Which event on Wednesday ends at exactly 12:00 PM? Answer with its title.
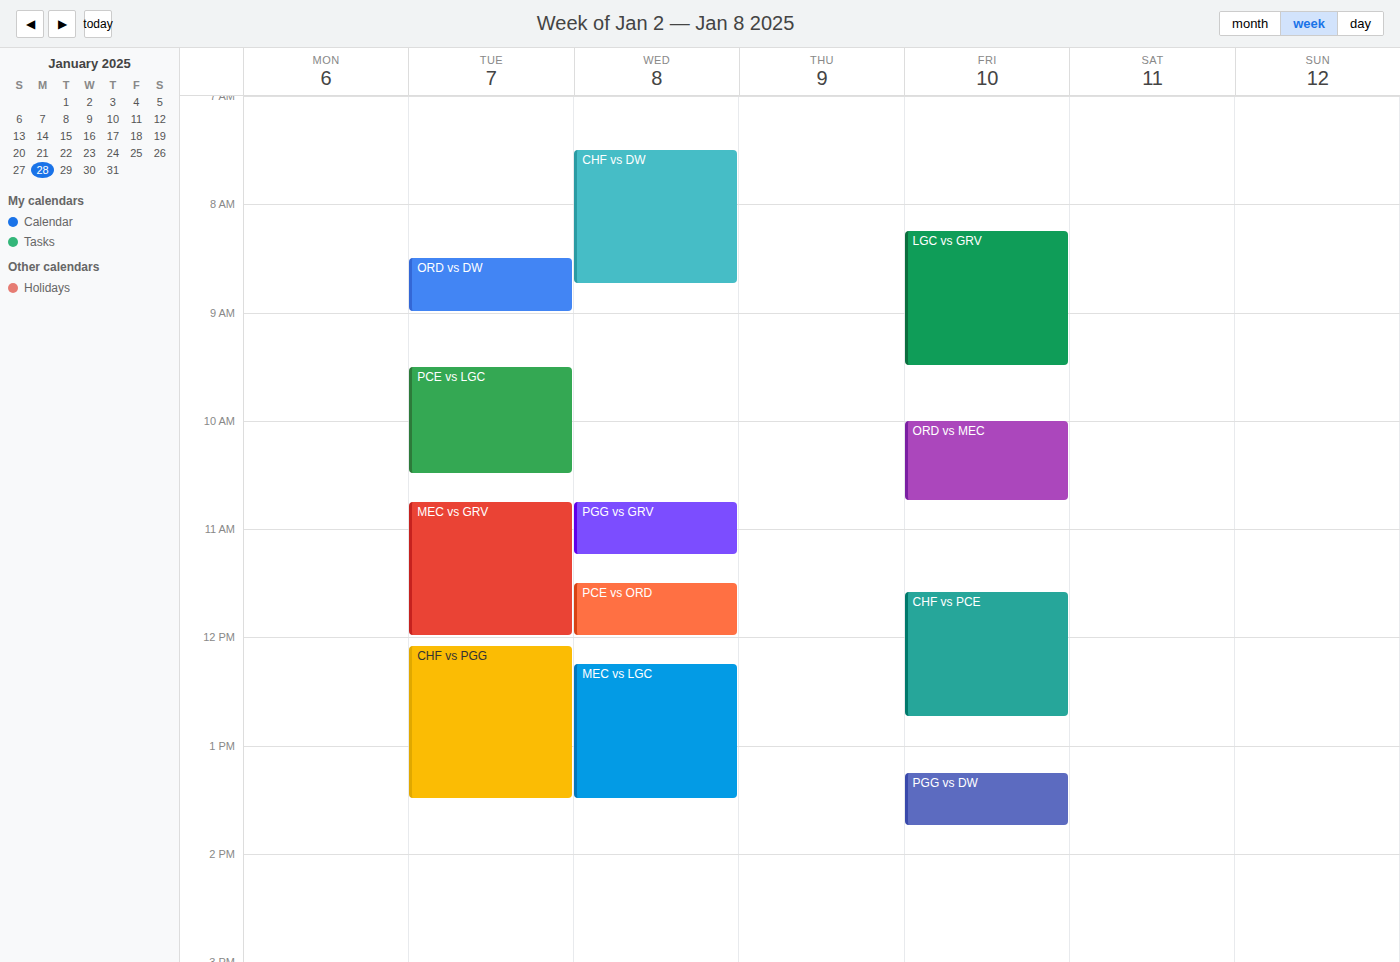
"PCE vs ORD"